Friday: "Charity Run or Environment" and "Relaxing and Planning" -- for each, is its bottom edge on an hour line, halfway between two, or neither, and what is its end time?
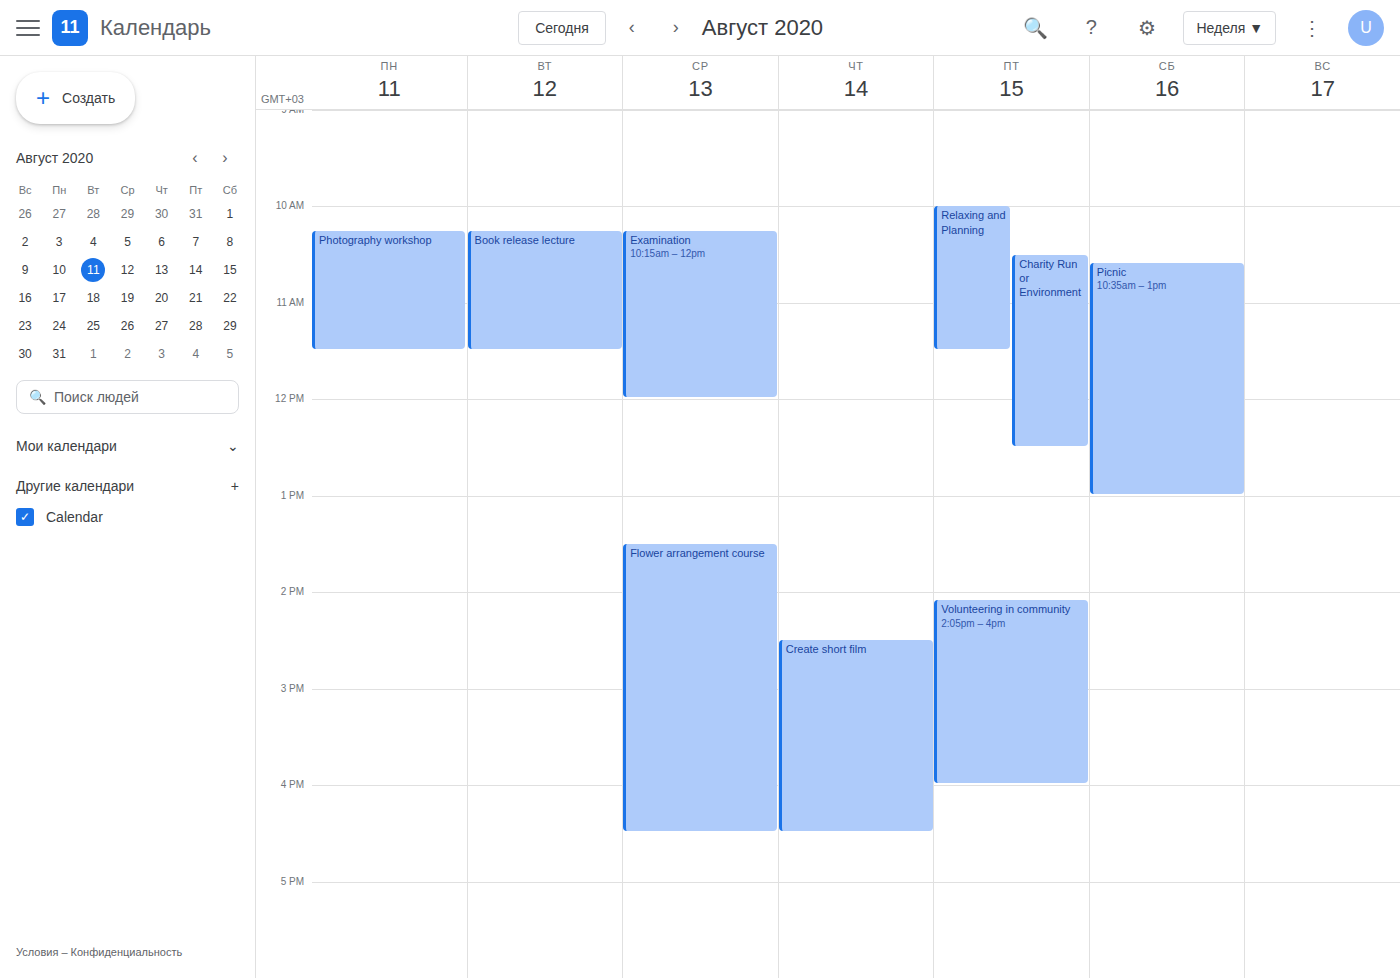
"Charity Run or Environment": 12:30 PM, halfway between the 12 PM and 1 PM lines. "Relaxing and Planning": 11:30 AM, halfway between the 11 AM and 12 PM lines.